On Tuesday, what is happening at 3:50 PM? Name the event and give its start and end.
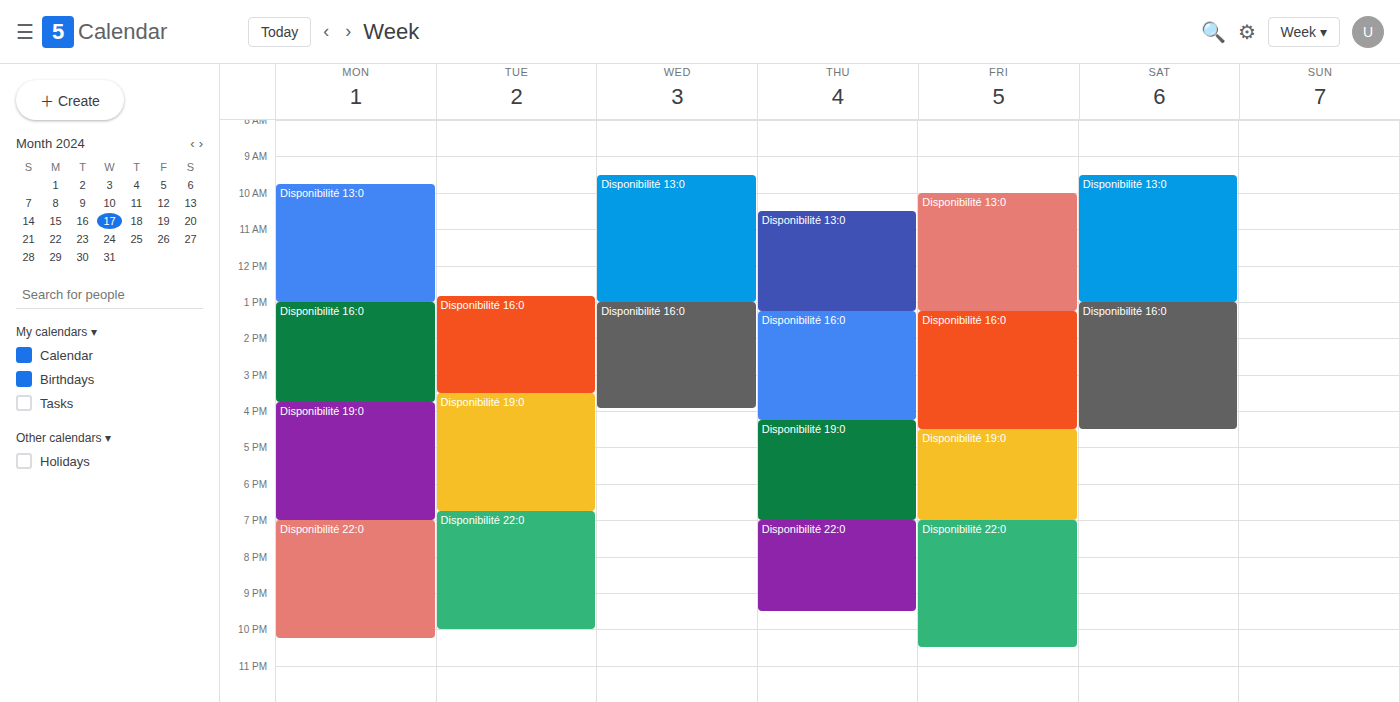
"Disponibilité 19:0", 3:30 PM to 6:45 PM